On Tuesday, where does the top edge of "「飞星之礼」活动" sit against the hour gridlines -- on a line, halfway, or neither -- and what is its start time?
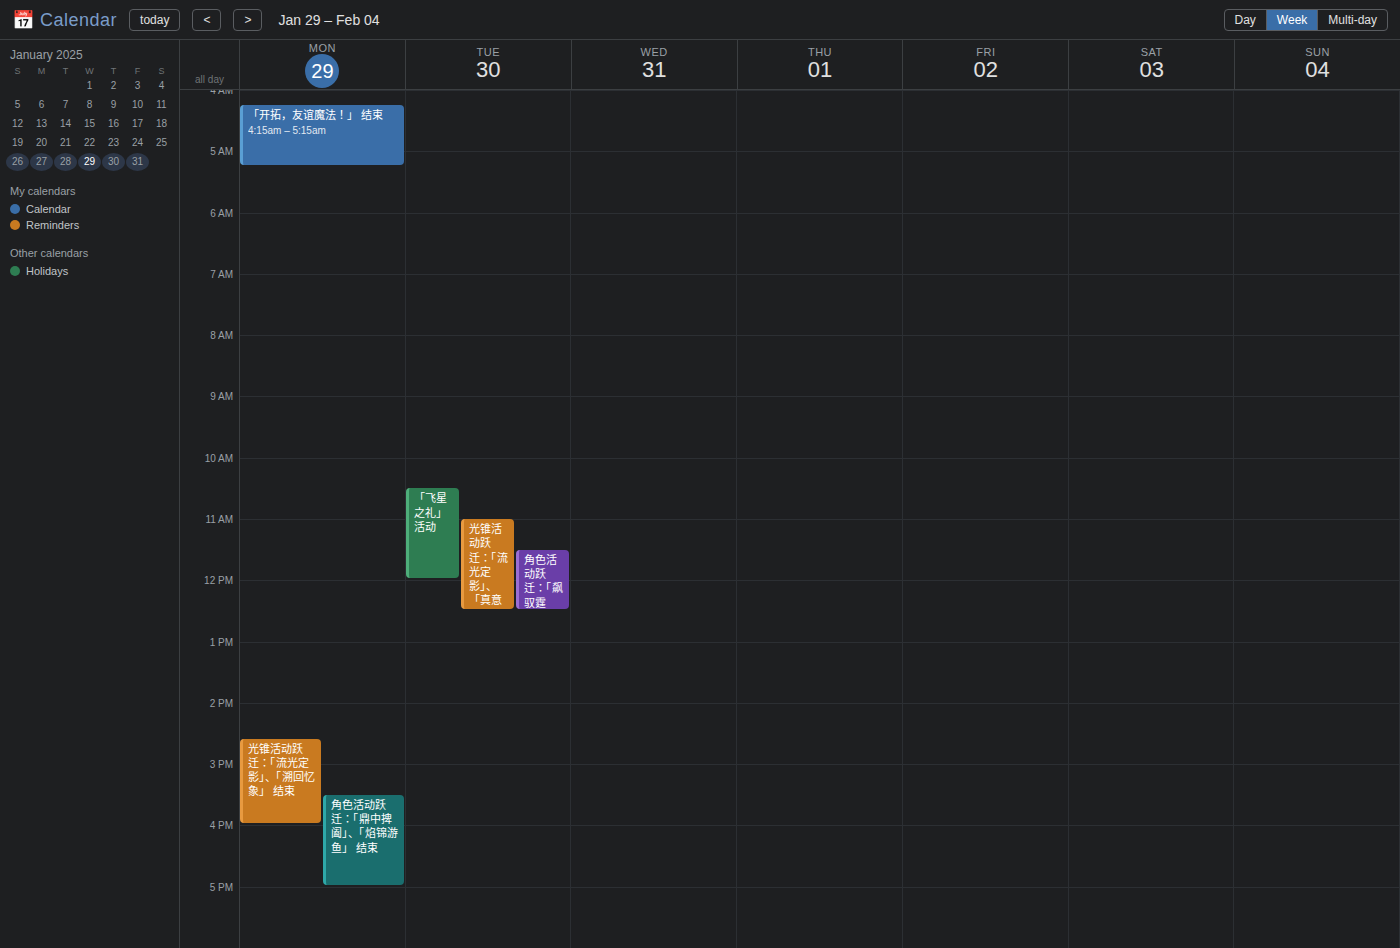
10:30 AM -- halfway between the 10 AM and 11 AM lines.